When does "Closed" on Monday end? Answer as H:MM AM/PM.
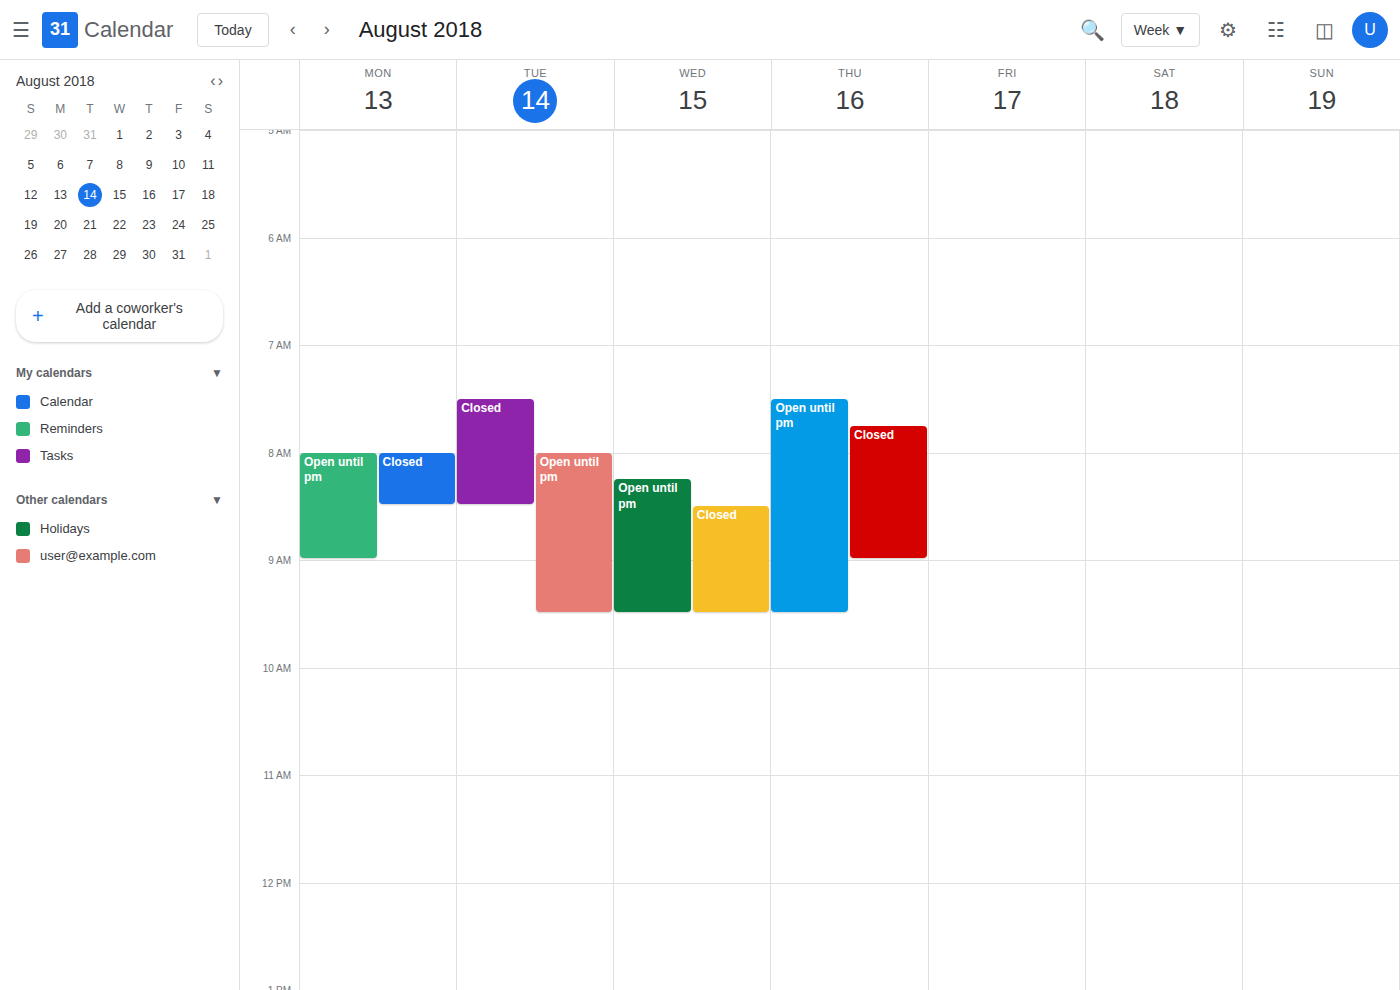
8:30 AM